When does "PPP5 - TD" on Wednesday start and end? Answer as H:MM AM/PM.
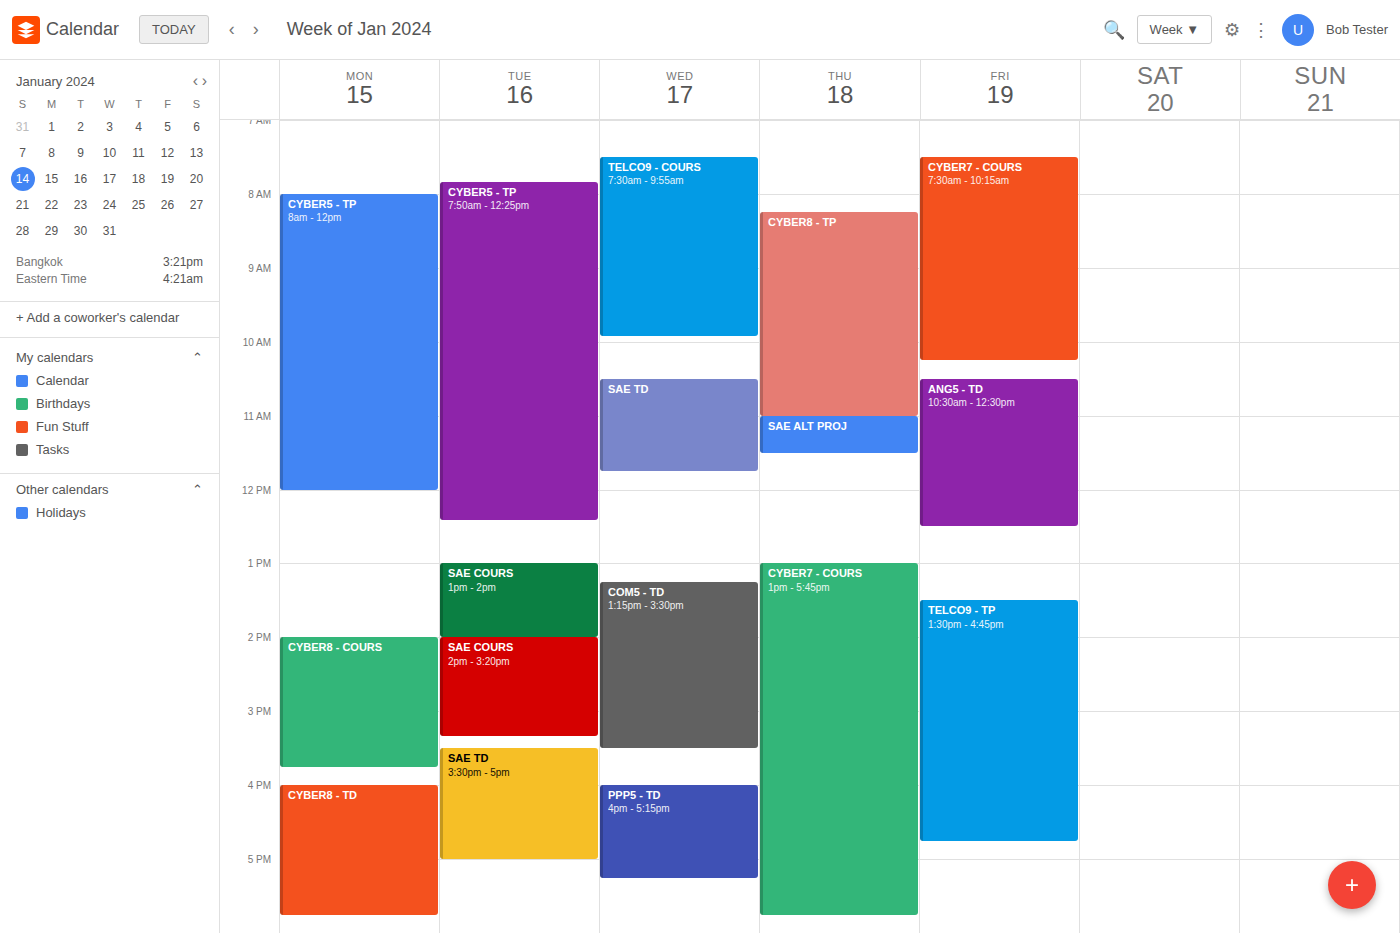
4:00 PM to 5:15 PM